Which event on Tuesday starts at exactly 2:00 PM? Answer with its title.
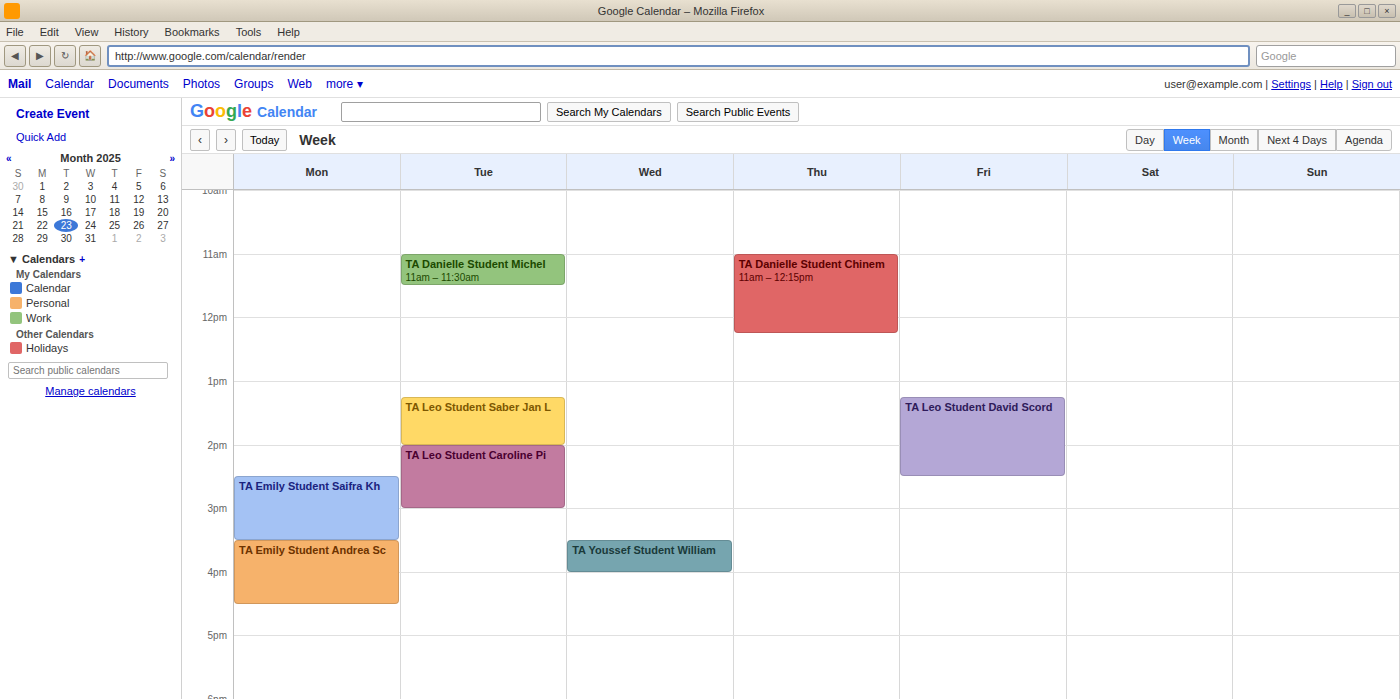
"TA Leo Student Caroline Pi"